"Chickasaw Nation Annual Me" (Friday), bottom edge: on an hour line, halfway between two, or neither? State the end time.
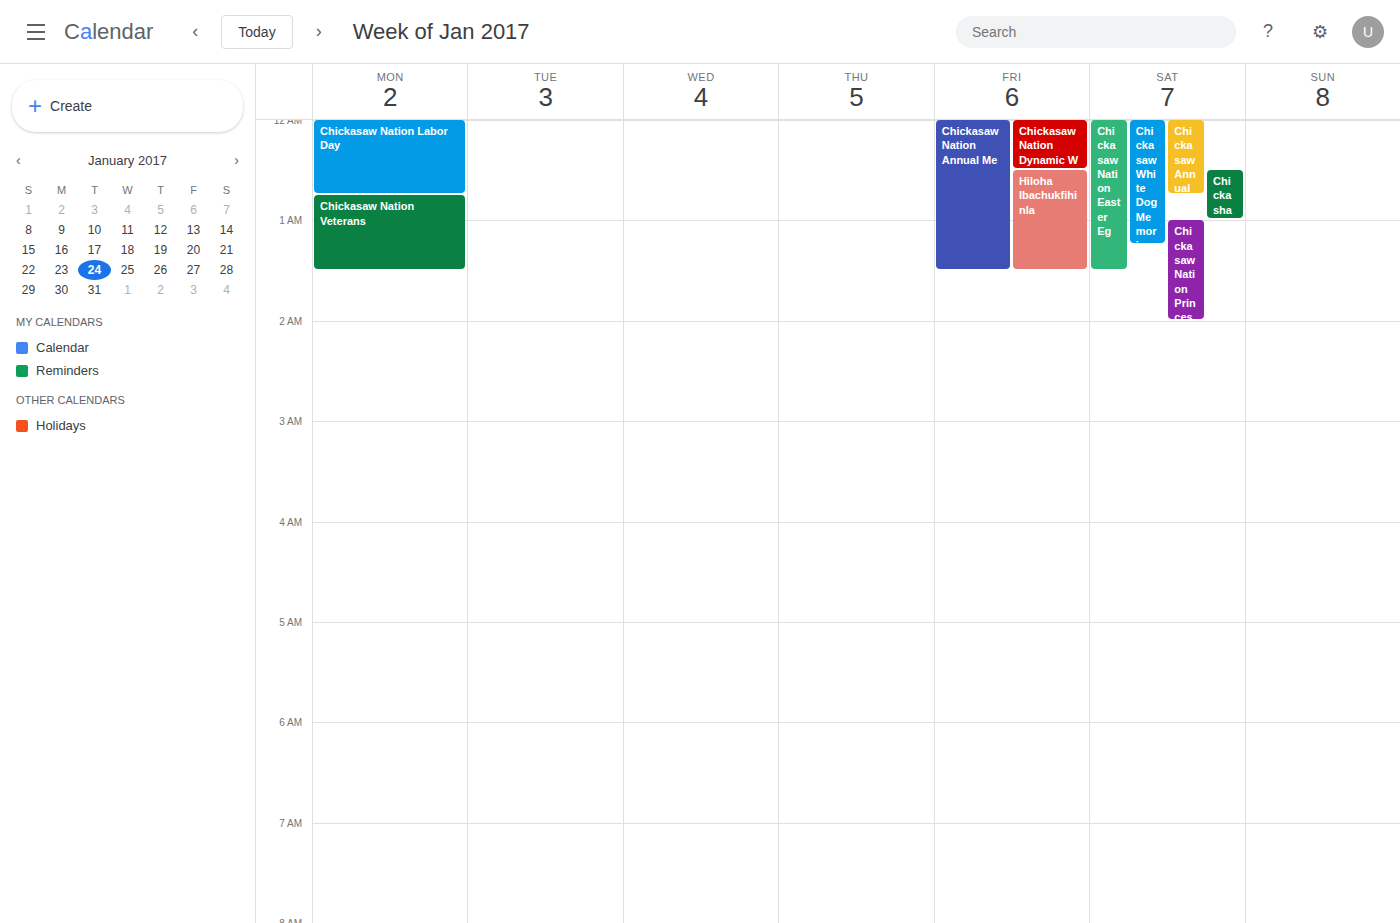
1:30 AM -- halfway between the 1 AM and 2 AM lines.